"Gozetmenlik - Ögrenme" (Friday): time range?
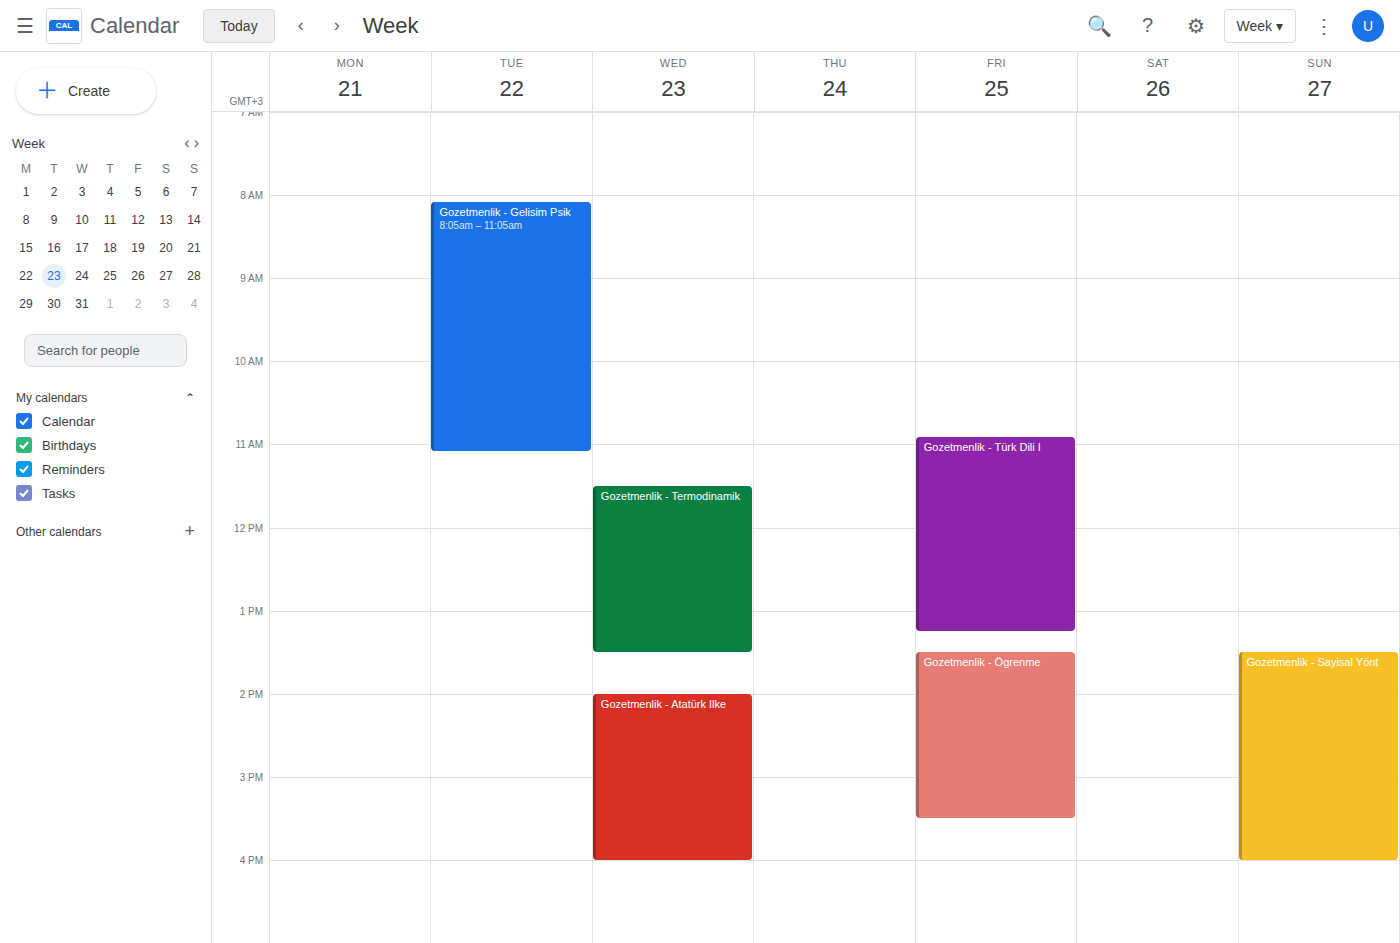
1:30 PM to 3:30 PM